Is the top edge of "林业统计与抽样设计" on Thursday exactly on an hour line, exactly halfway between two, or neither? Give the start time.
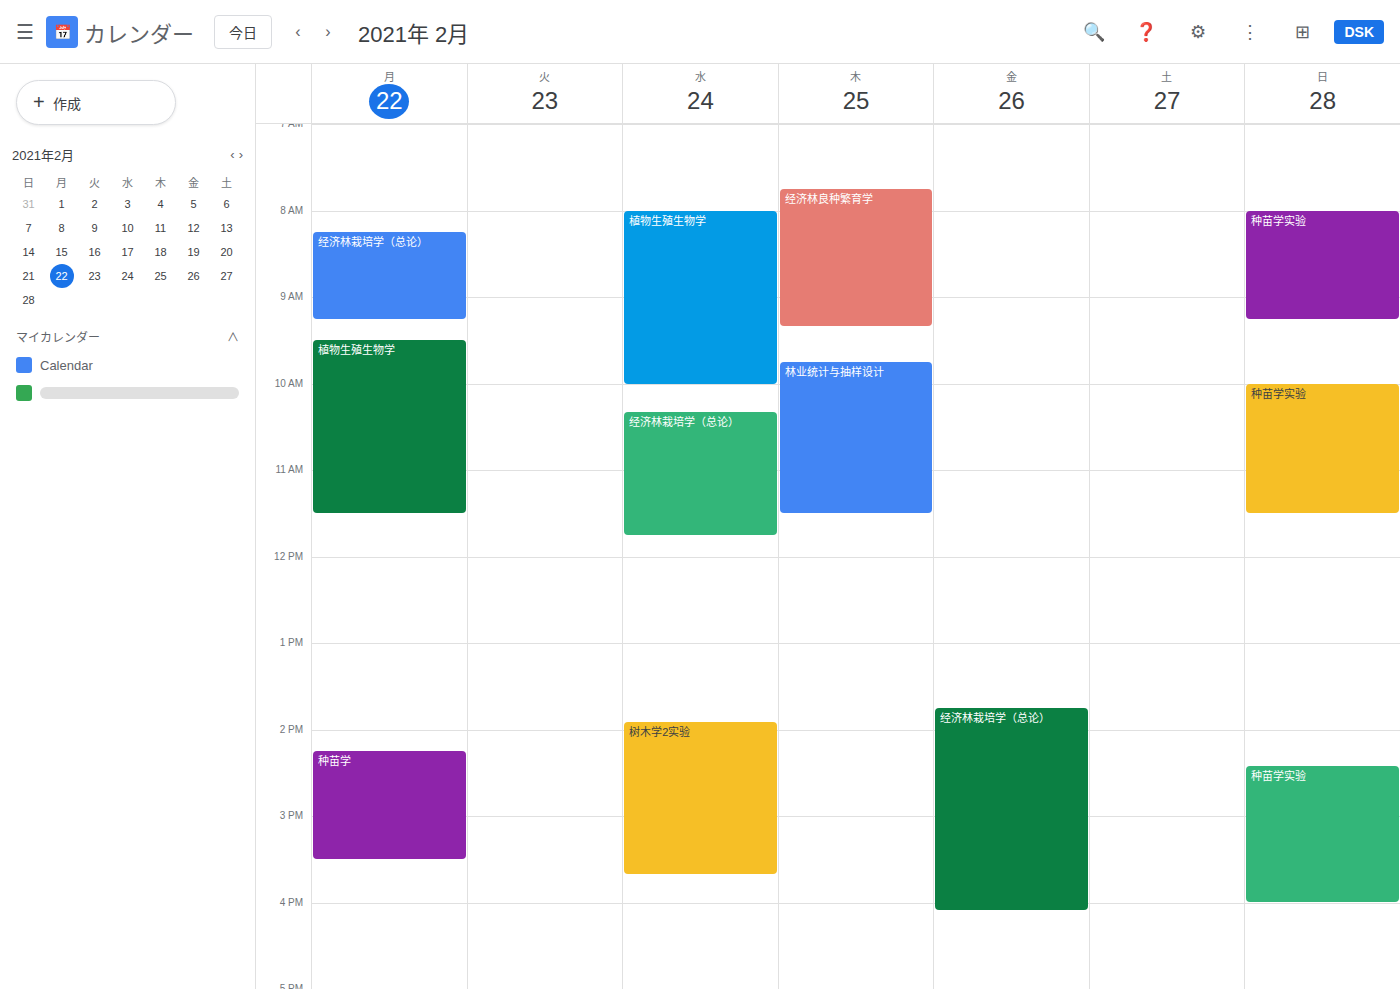
9:45 AM -- neither: three quarters of the way from the 9 AM line to the 10 AM line.